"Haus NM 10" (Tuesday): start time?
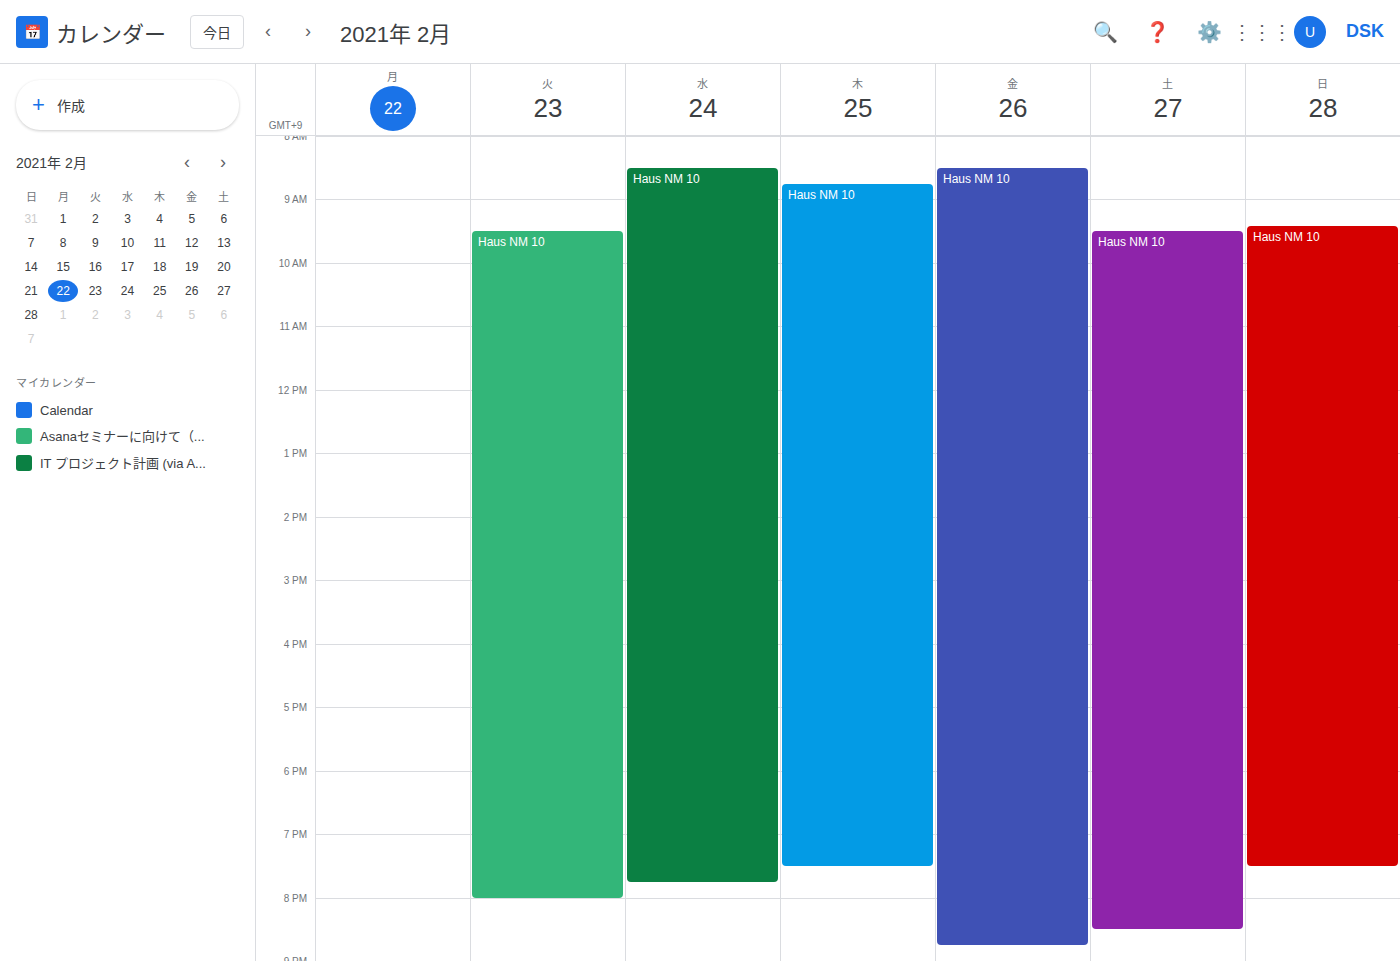
9:30 AM